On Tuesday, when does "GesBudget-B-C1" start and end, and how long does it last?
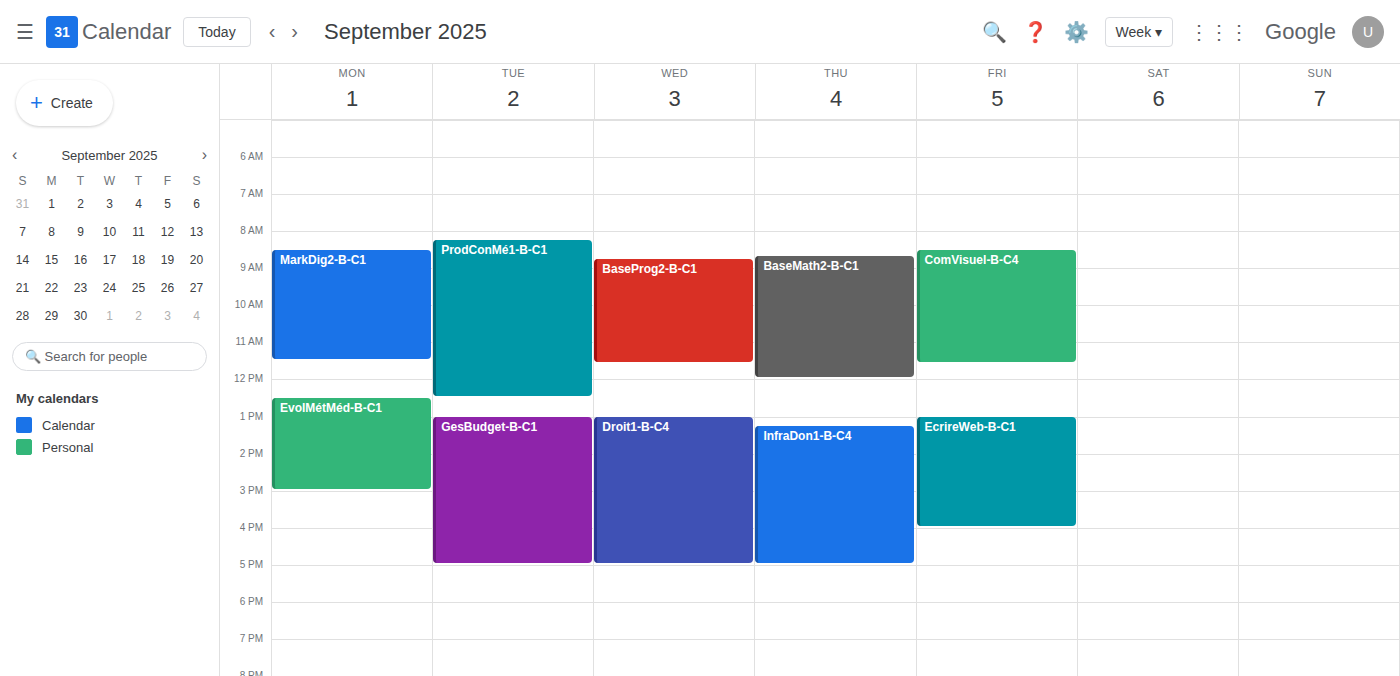
13:00 to 17:00, 4 hours